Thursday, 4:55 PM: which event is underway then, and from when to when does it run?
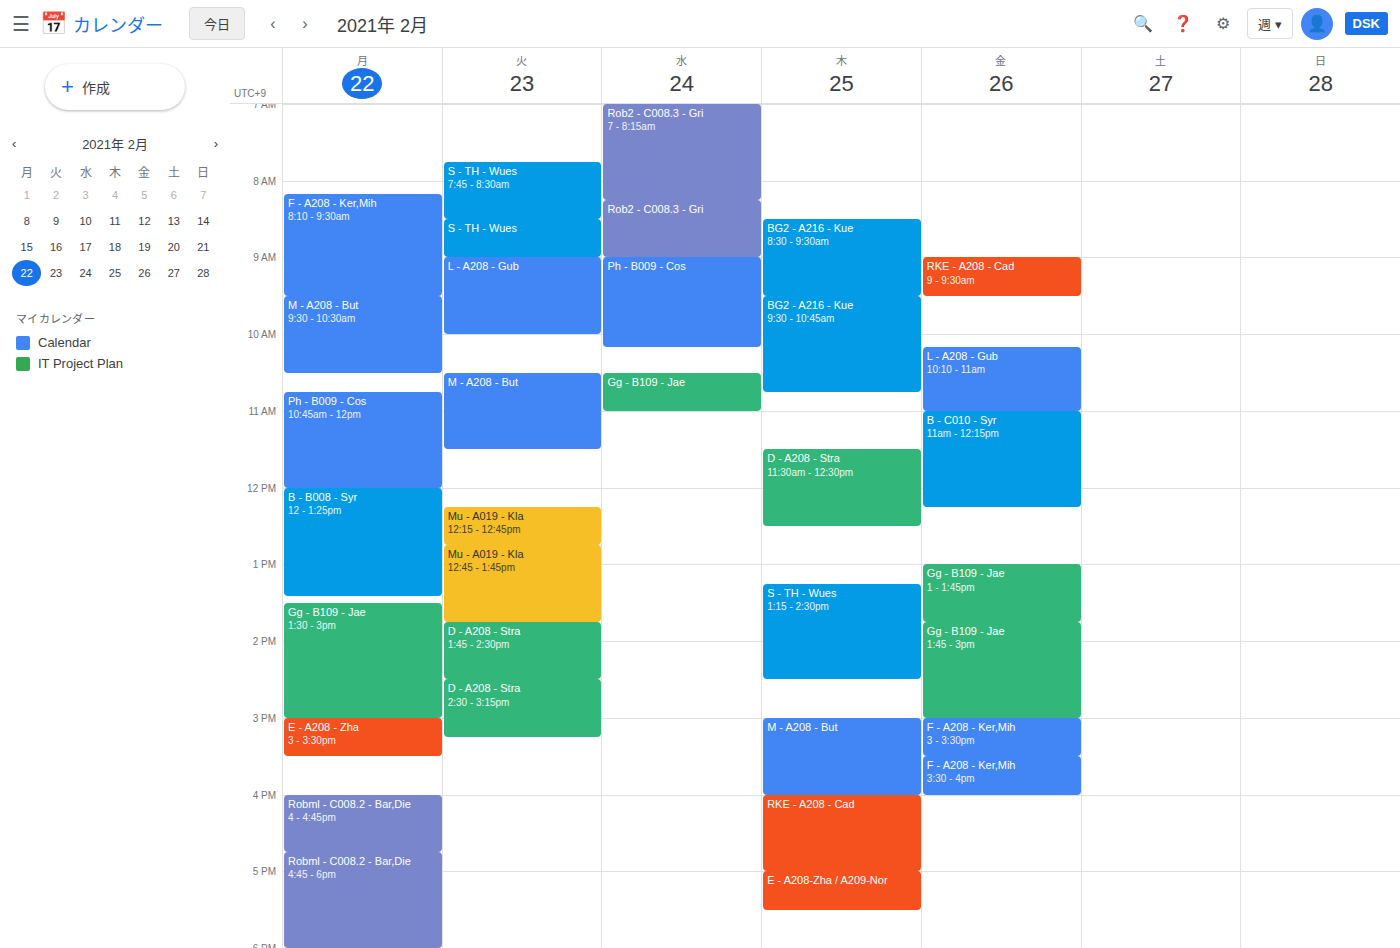
"RKE - A208 - Cad", 4:00 PM to 5:00 PM